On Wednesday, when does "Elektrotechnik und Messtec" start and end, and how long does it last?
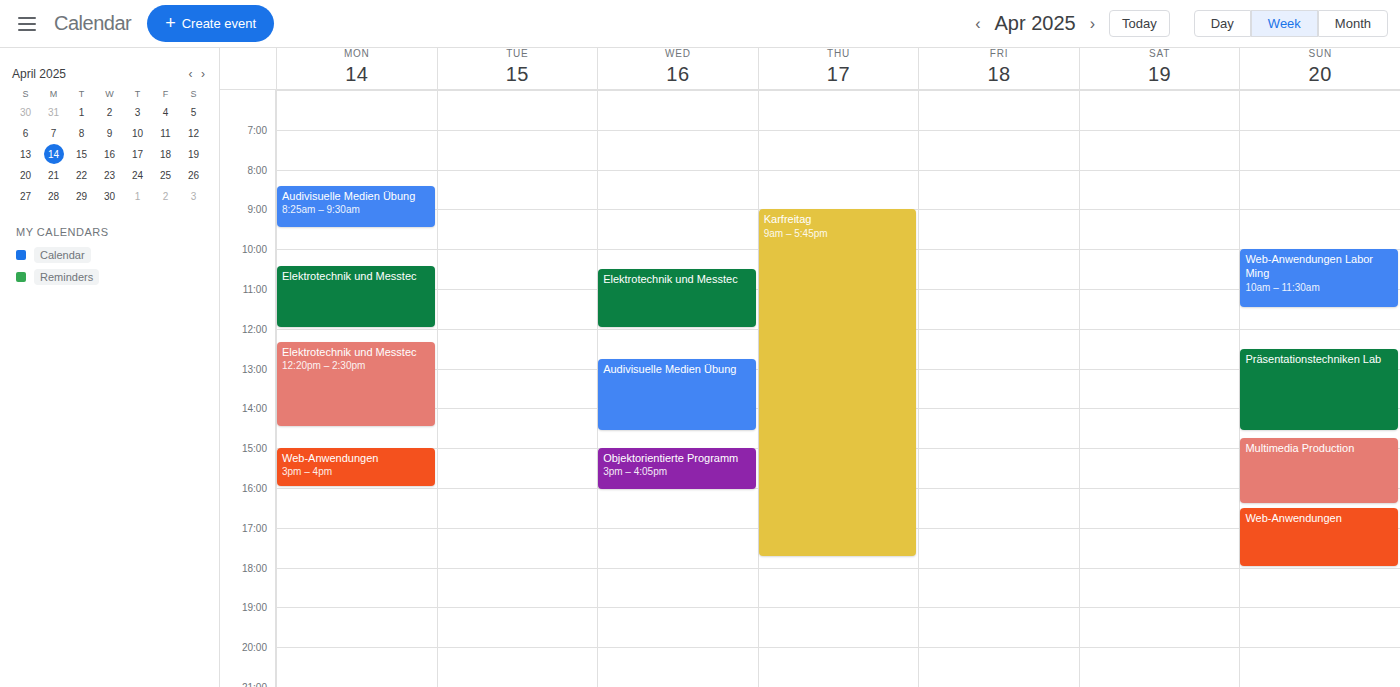
10:30 AM to 12:00 PM, 1 hour 30 minutes